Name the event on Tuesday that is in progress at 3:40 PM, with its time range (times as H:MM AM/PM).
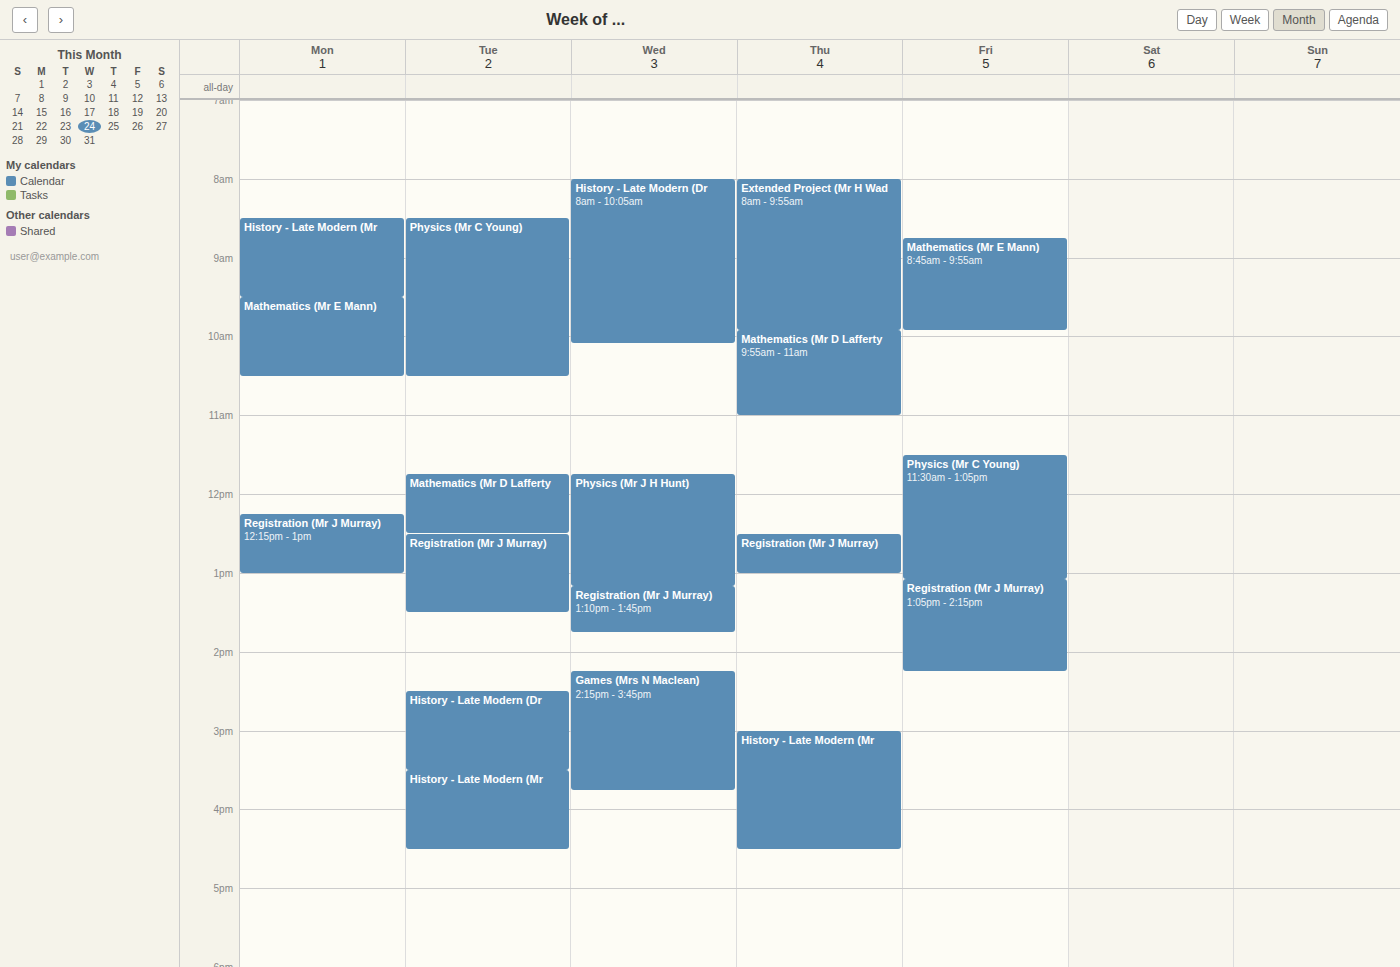
"History - Late Modern (Mr", 3:30 PM to 4:30 PM